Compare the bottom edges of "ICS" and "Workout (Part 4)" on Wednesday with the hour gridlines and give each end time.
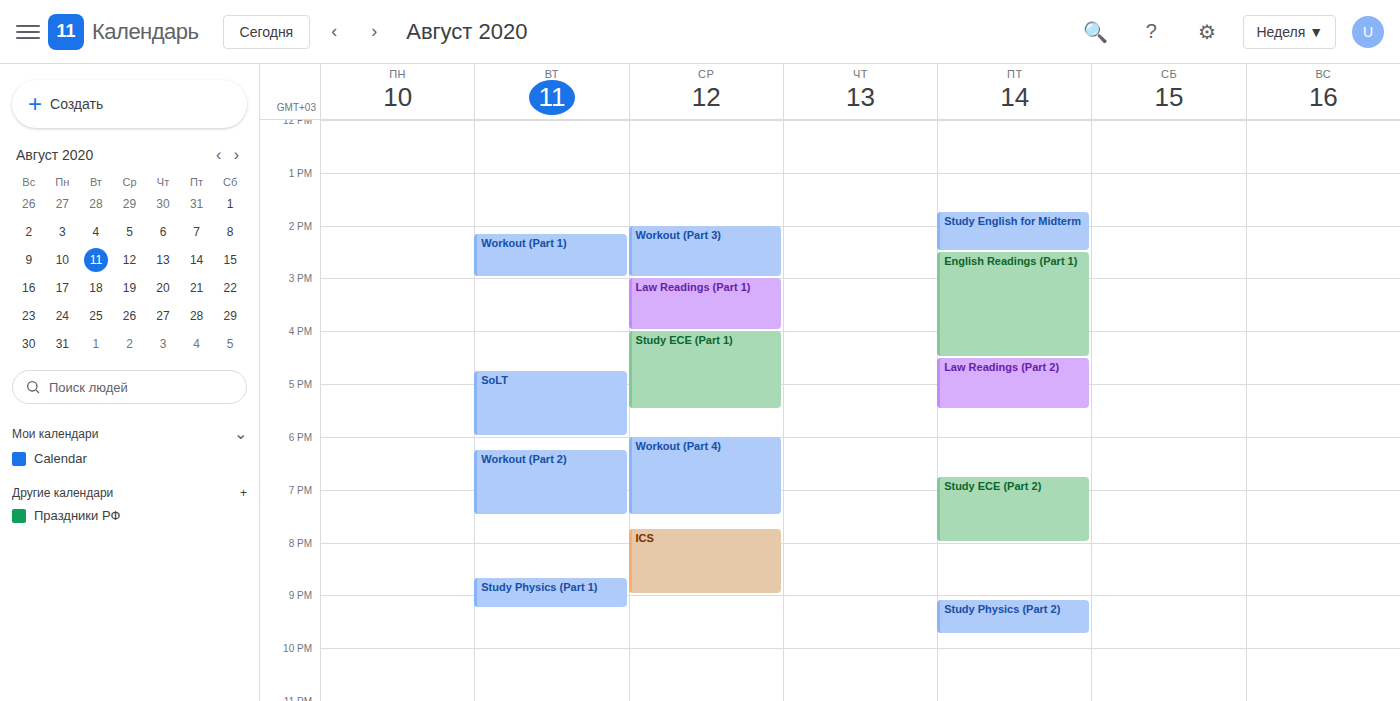
"ICS": 9:00 PM, exactly on the 9 PM line. "Workout (Part 4)": 7:30 PM, halfway between the 7 PM and 8 PM lines.